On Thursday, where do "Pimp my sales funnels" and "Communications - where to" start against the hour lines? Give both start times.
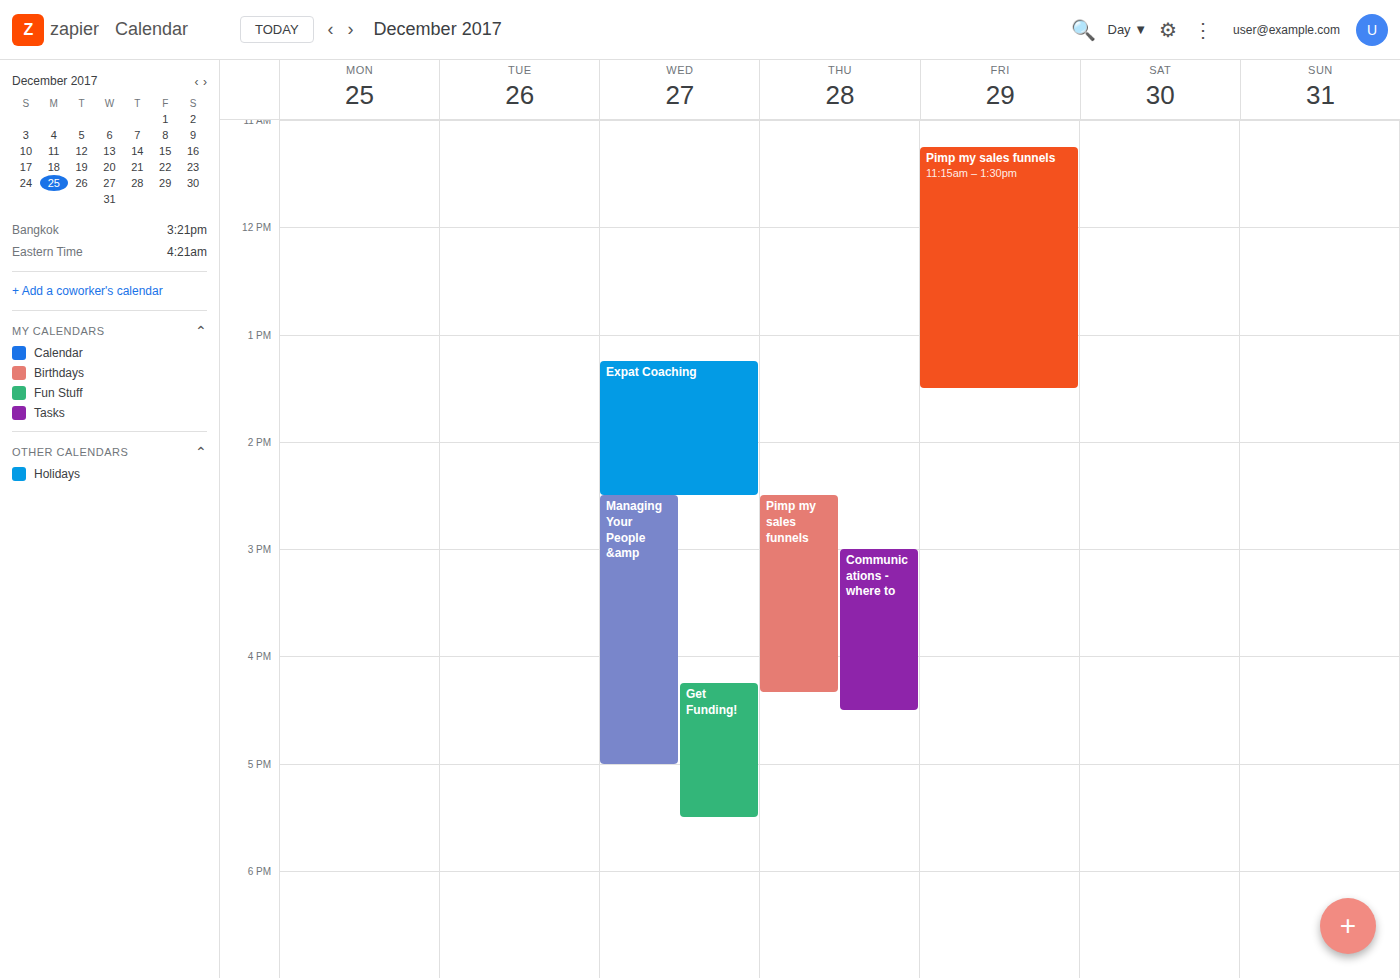
"Pimp my sales funnels": 2:30 PM, halfway between the 2 PM and 3 PM lines. "Communications - where to": 3:00 PM, exactly on the 3 PM line.